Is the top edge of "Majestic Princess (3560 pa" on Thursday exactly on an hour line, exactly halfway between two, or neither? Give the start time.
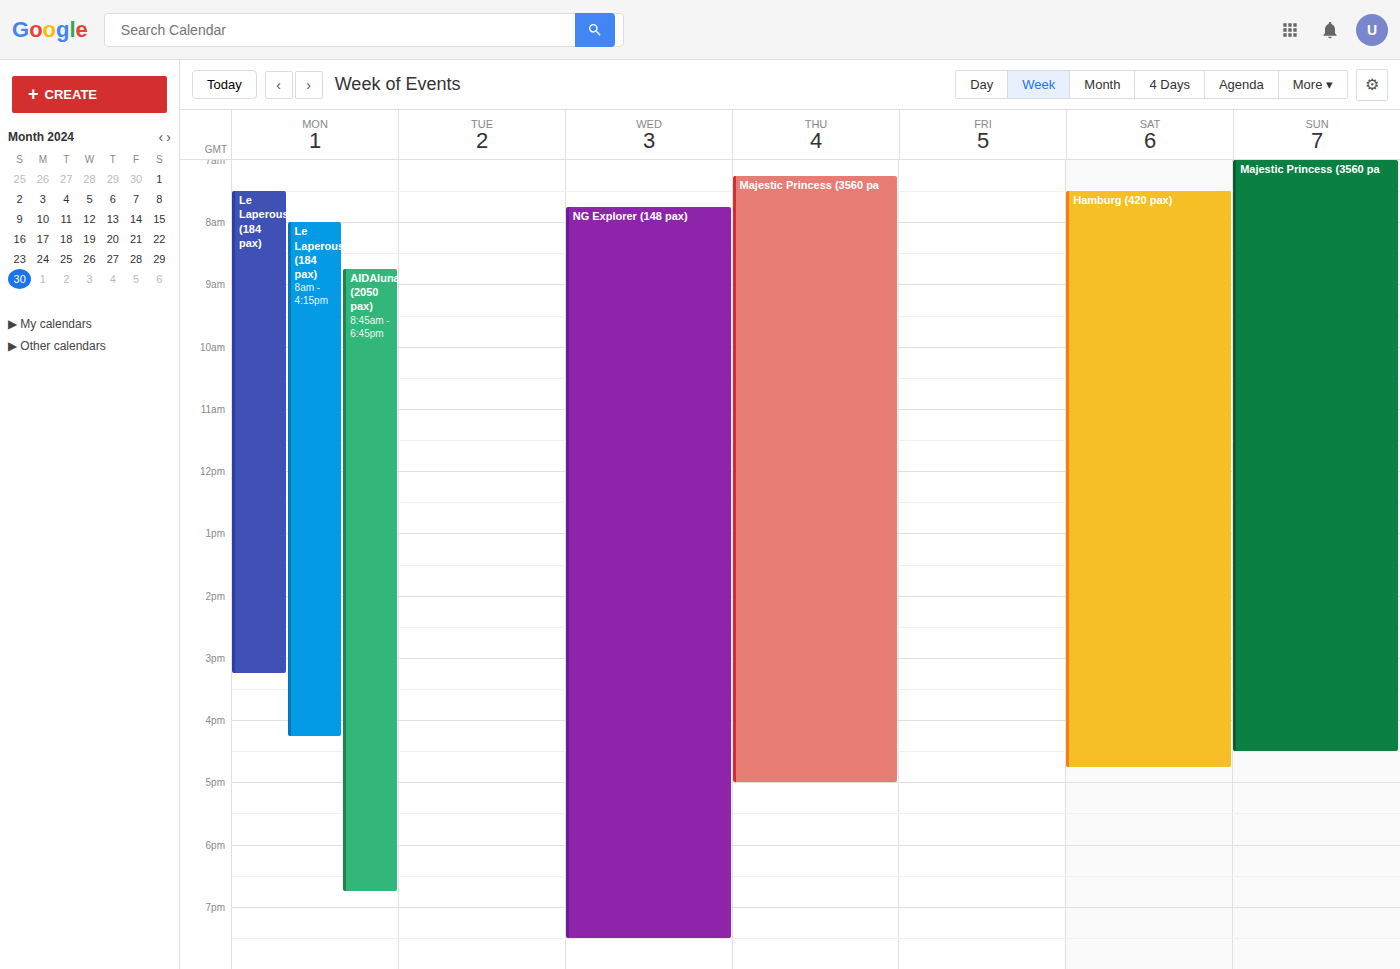
7:15 AM -- neither: a quarter of the way from the 7 AM line to the 8 AM line.